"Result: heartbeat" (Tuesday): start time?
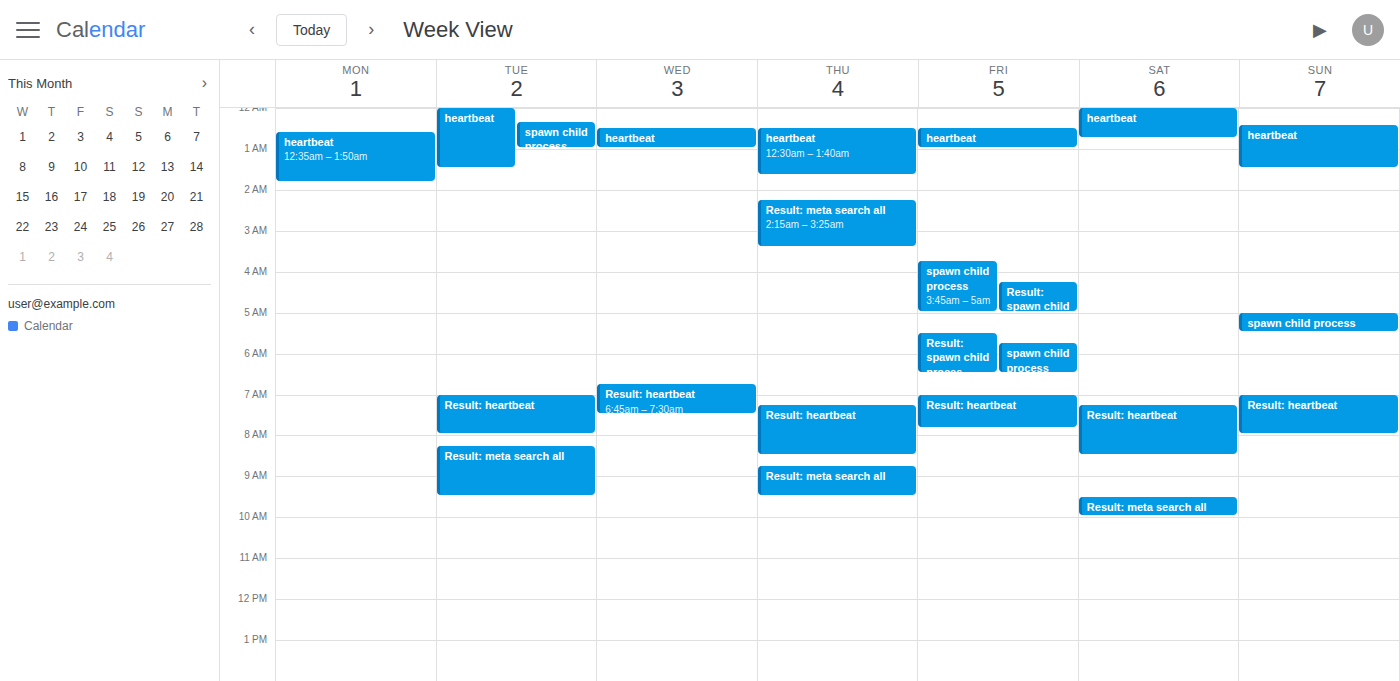
07:00